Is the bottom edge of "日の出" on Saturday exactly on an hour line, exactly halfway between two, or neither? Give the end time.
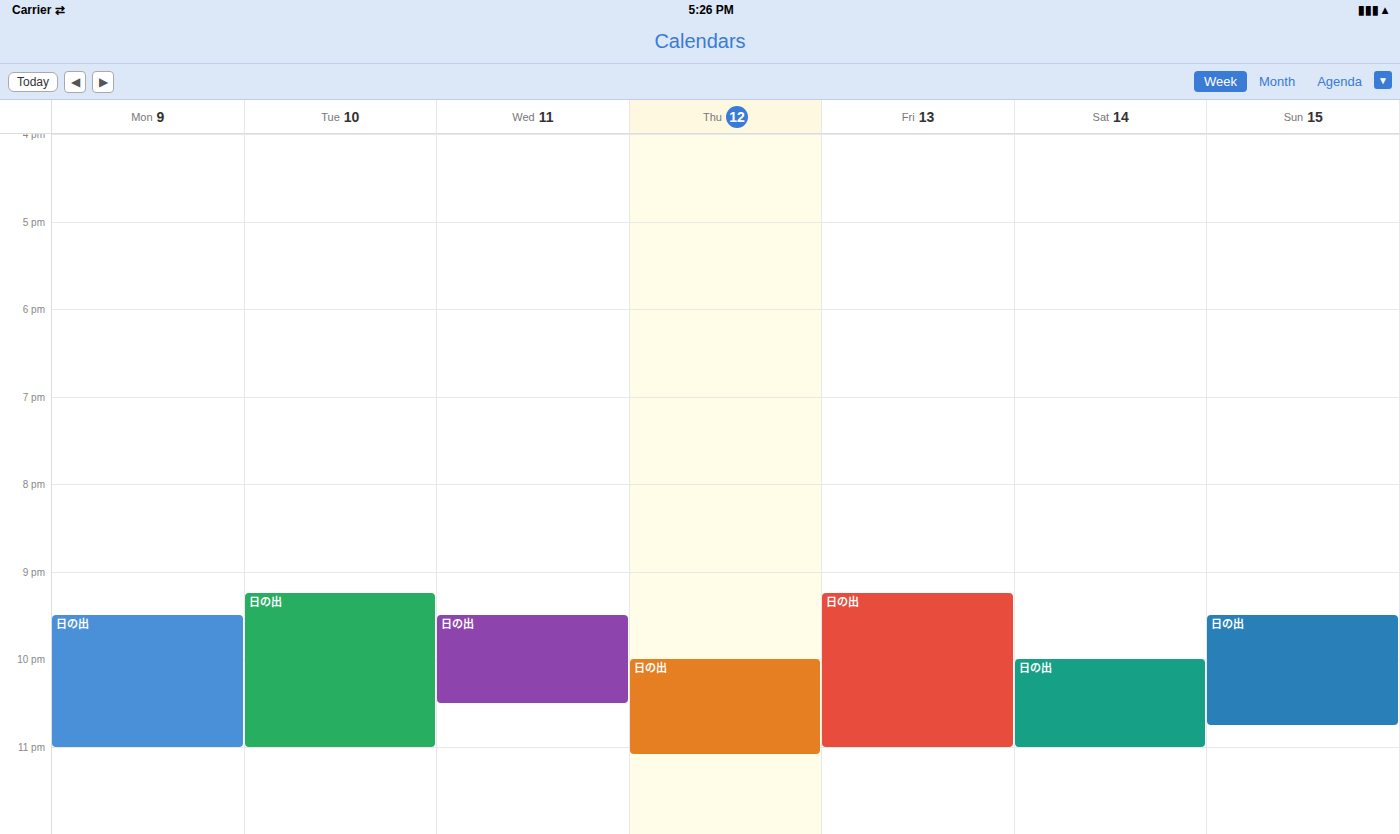
11:00 PM -- exactly on the 11 PM line.